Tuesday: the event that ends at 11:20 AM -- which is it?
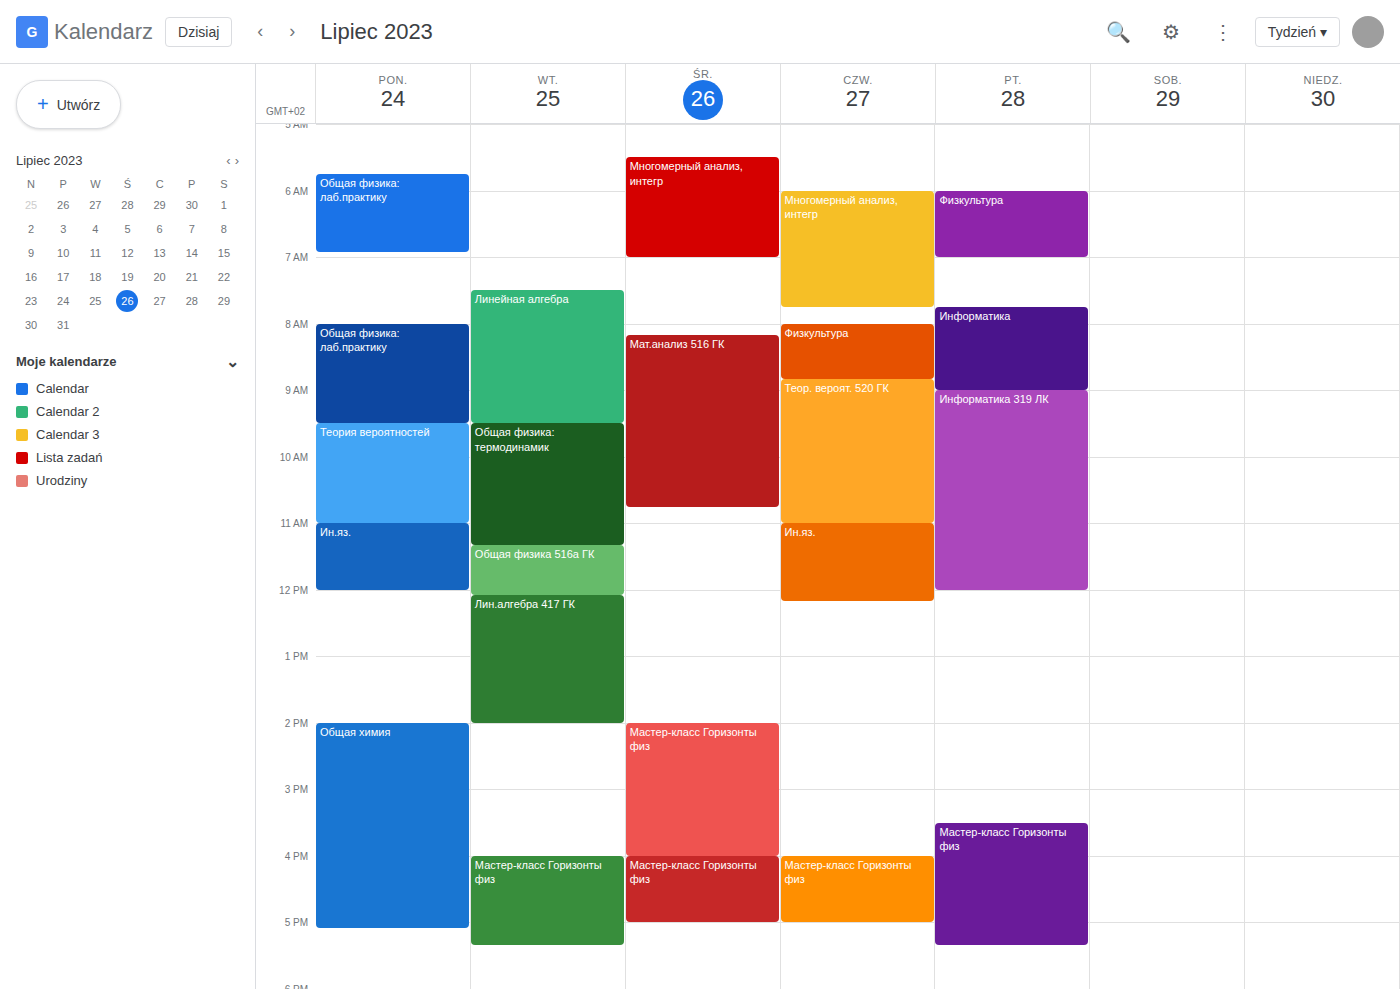
"Общая физика: термодинамик"